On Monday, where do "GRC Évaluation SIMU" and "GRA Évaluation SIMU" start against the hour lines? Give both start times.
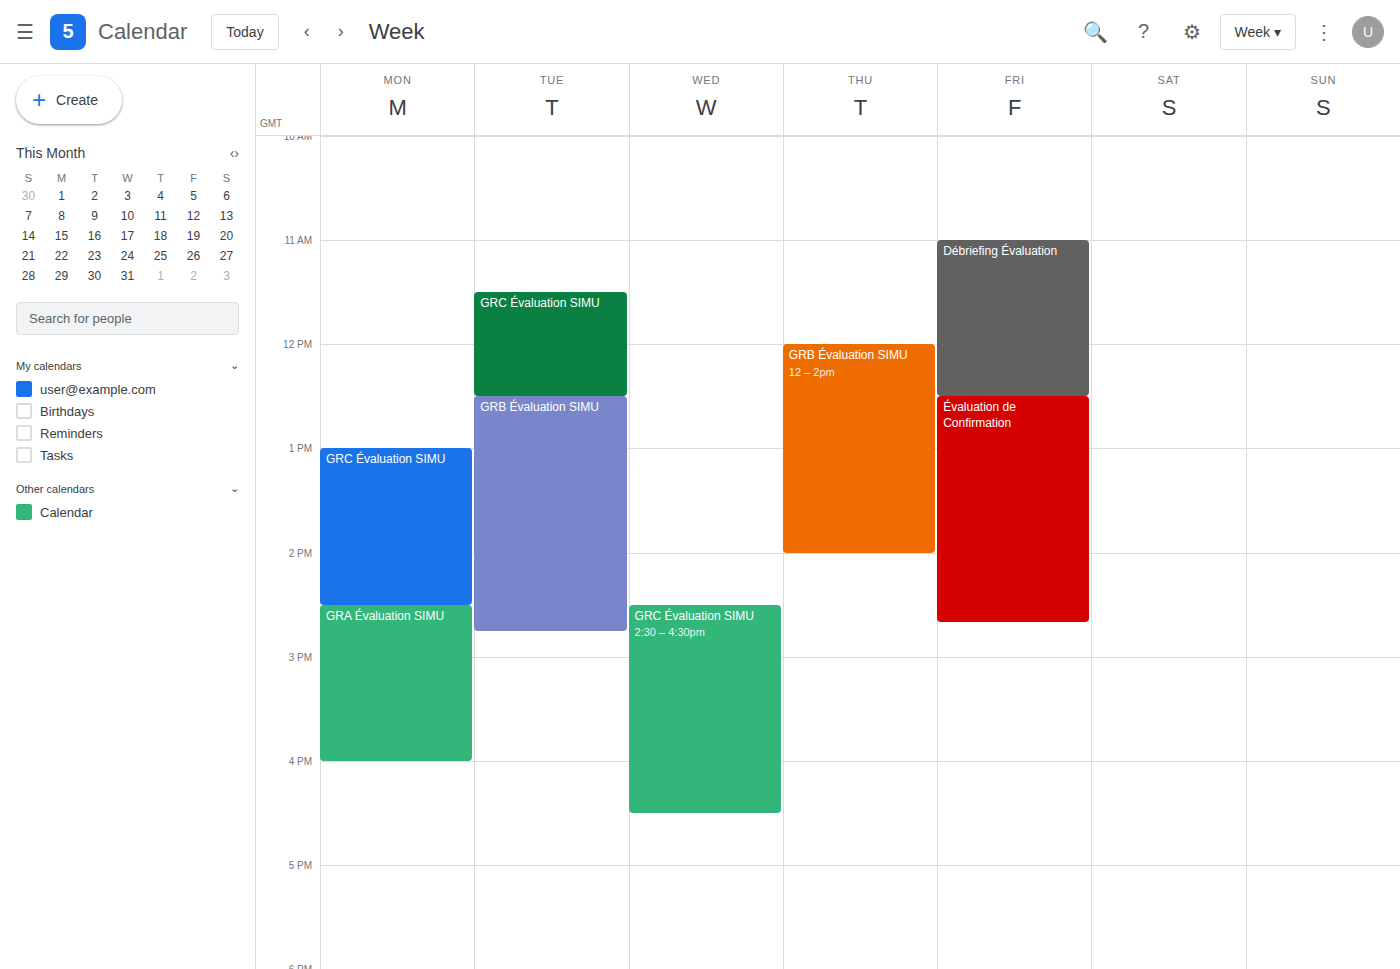
"GRC Évaluation SIMU": 1:00 PM, exactly on the 1 PM line. "GRA Évaluation SIMU": 2:30 PM, halfway between the 2 PM and 3 PM lines.